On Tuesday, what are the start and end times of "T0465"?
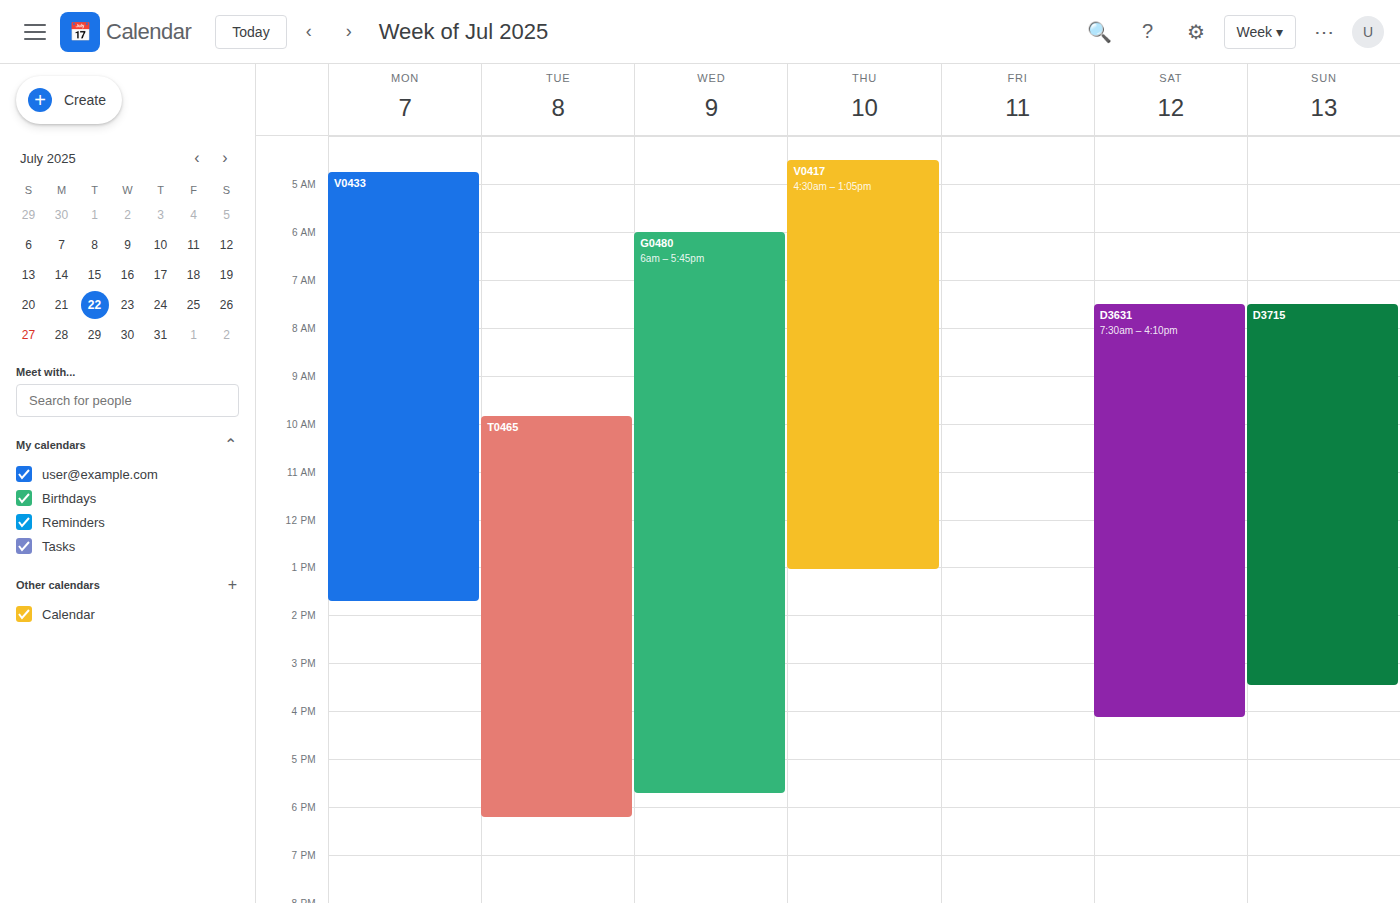
9:50 AM to 6:15 PM